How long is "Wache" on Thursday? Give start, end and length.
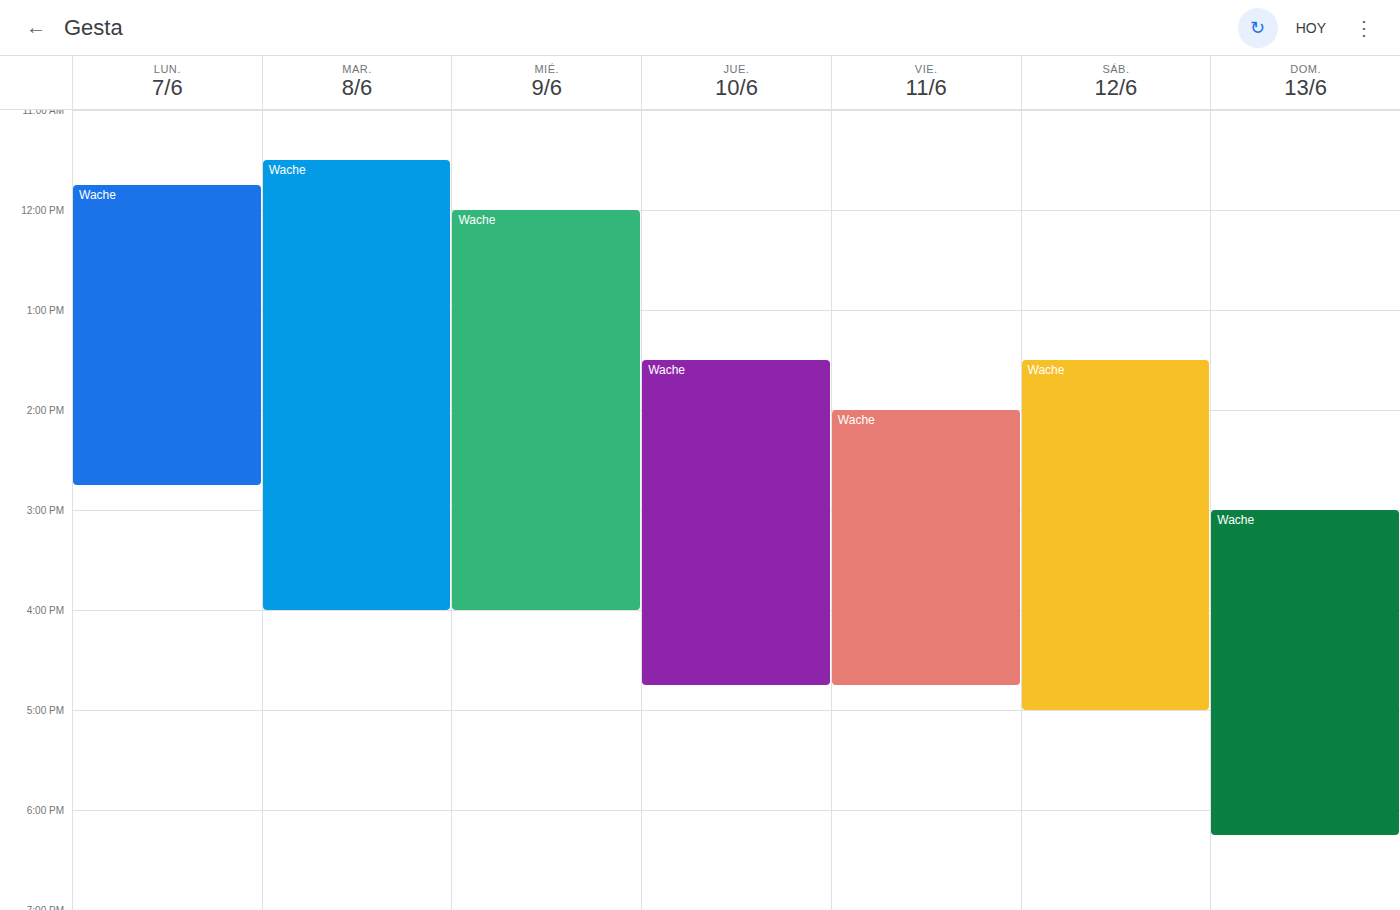
1:30 PM to 4:45 PM, 3 hours 15 minutes